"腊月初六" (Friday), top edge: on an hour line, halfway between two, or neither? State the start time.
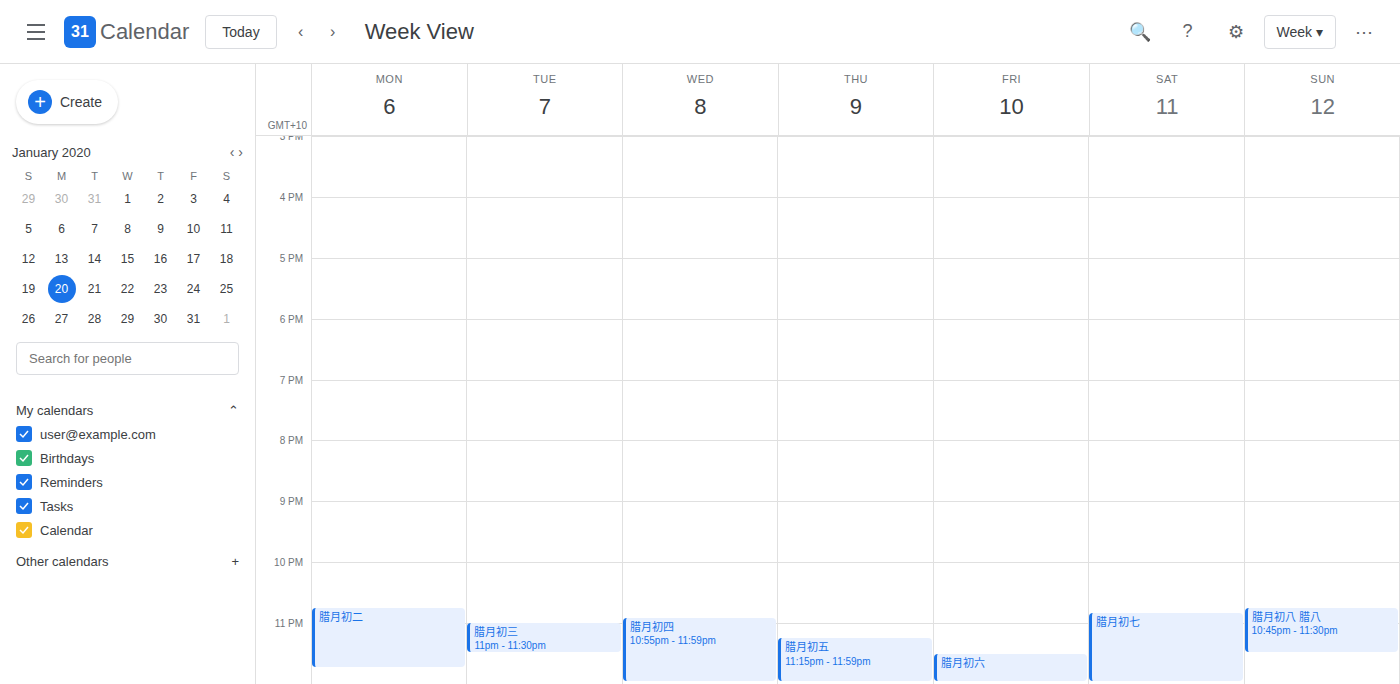
11:30 PM -- halfway between the 11 PM and 12 AM lines.